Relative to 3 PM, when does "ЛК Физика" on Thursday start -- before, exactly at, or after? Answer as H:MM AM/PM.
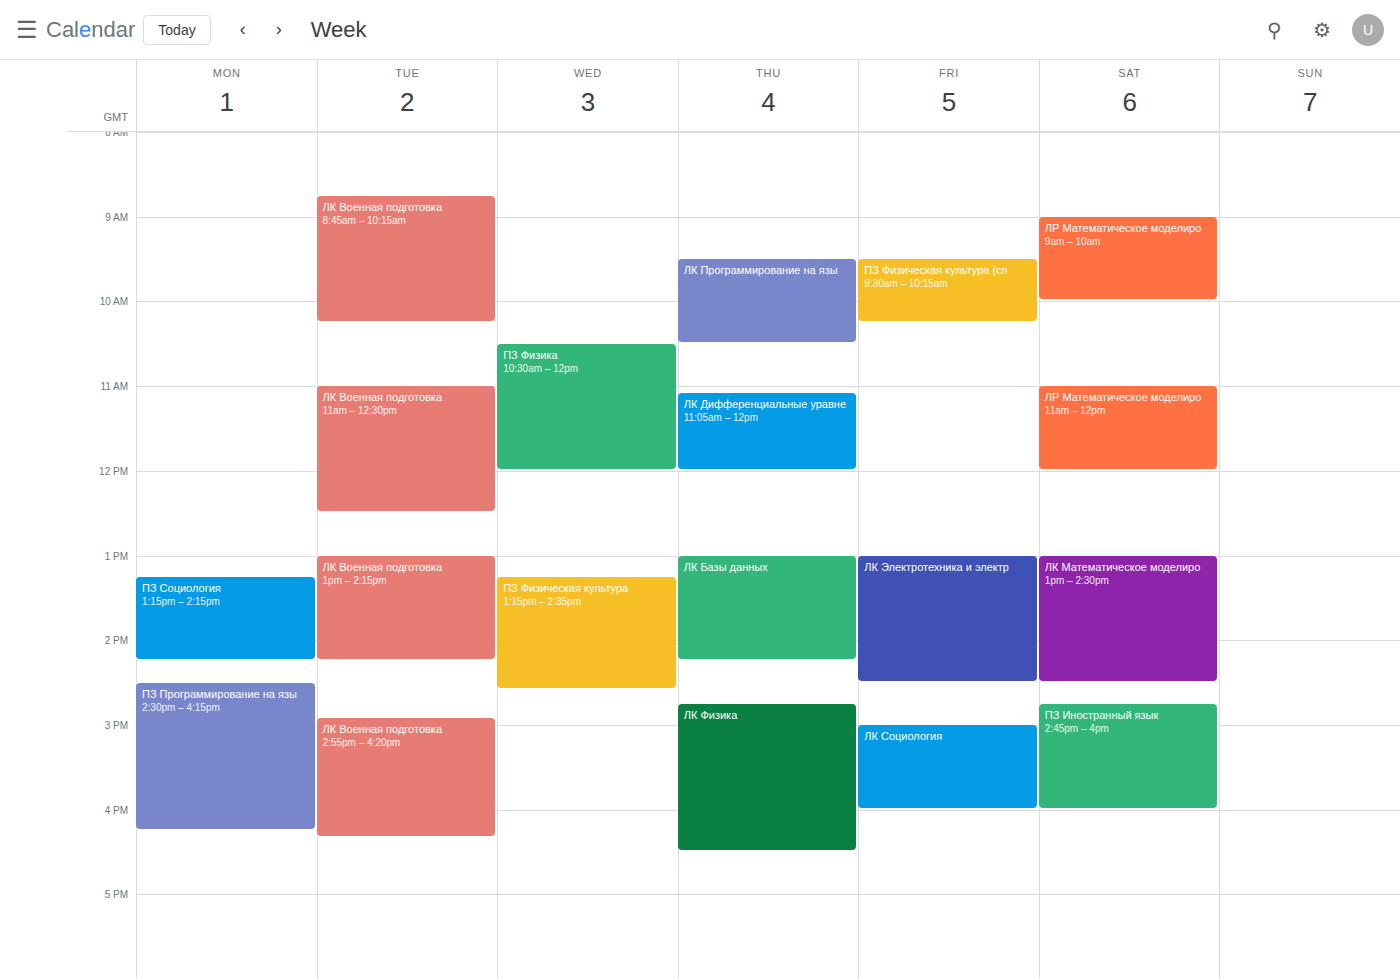
2:45 PM -- before 3 PM, 15 minutes above the 3 PM line.